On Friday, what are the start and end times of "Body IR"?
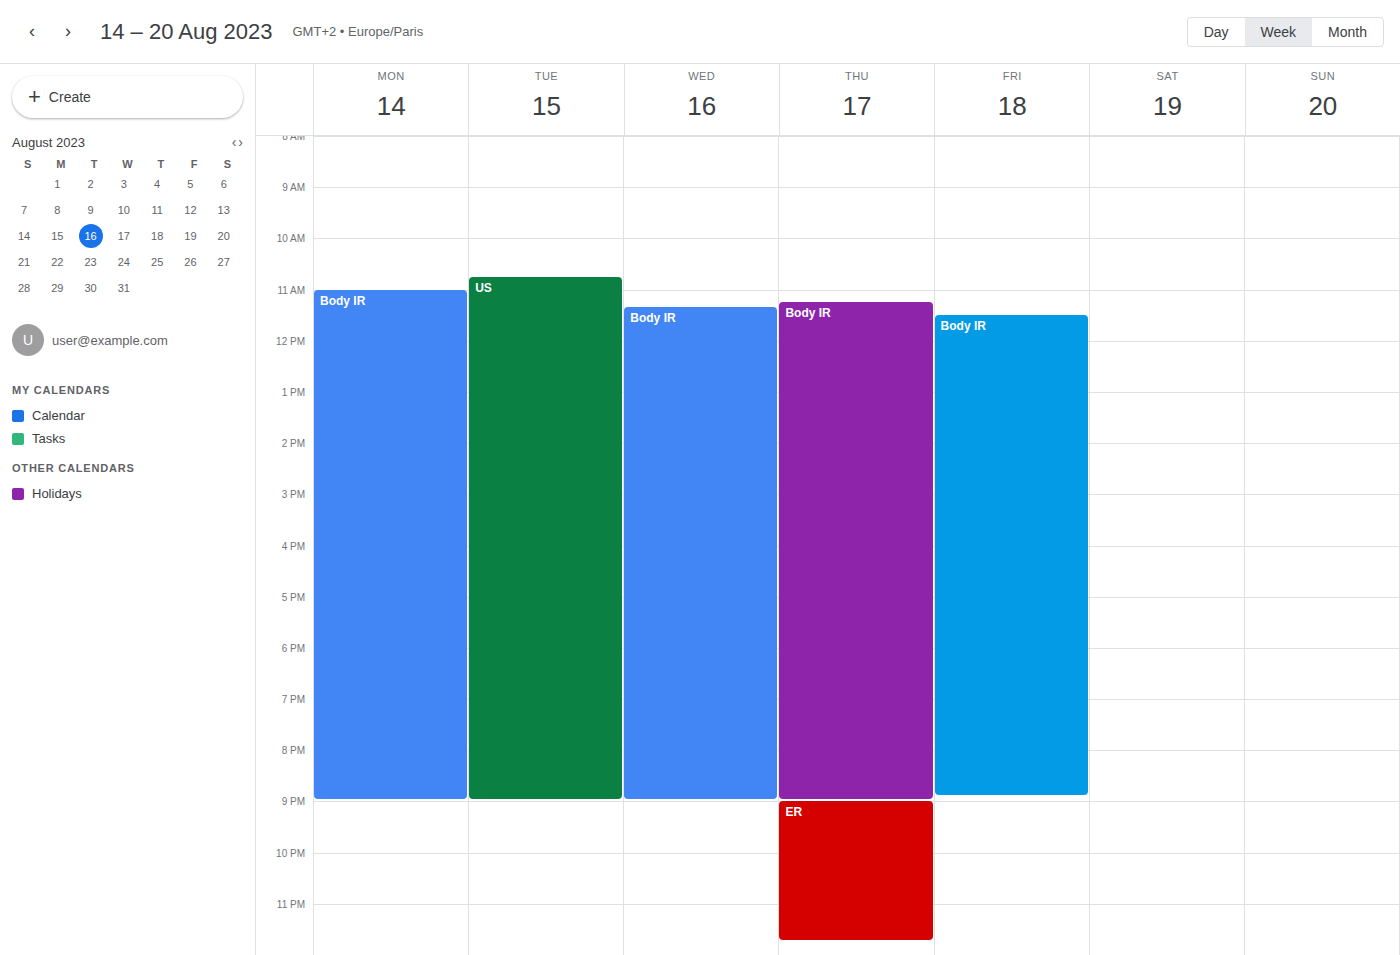
11:30 AM to 8:55 PM